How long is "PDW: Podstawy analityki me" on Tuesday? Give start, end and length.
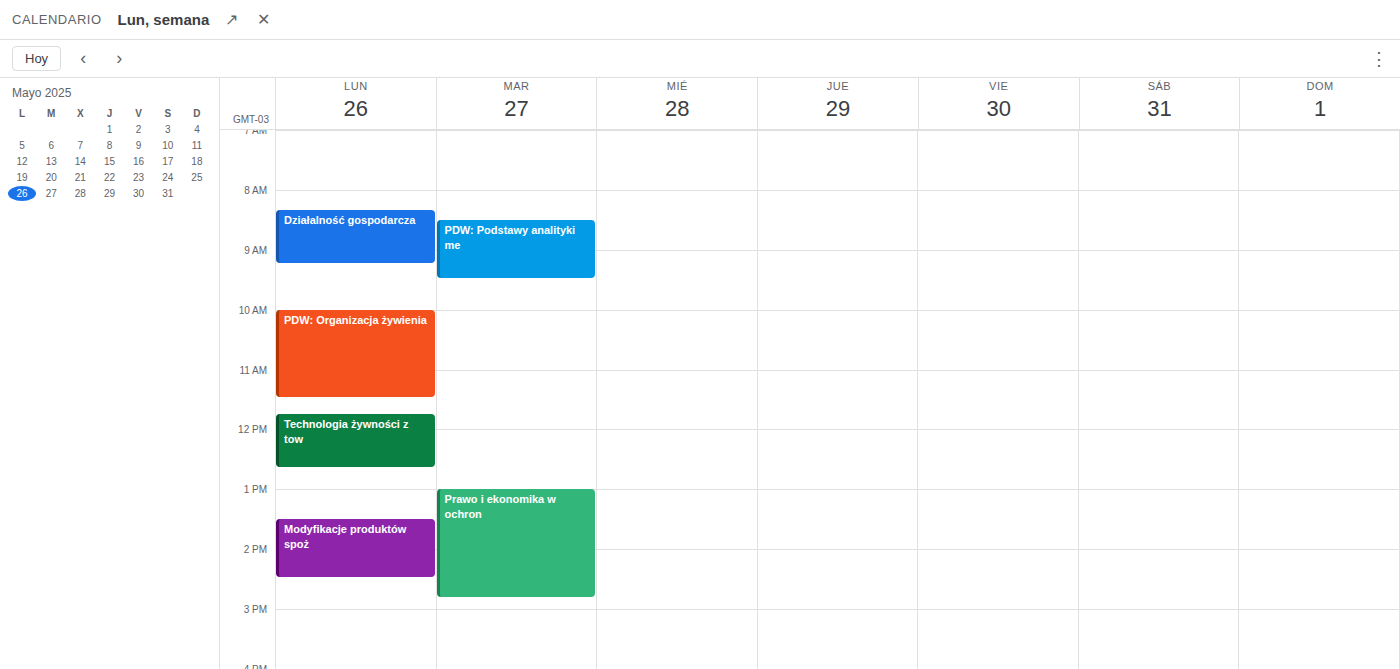
8:30 AM to 9:30 AM, 1 hour